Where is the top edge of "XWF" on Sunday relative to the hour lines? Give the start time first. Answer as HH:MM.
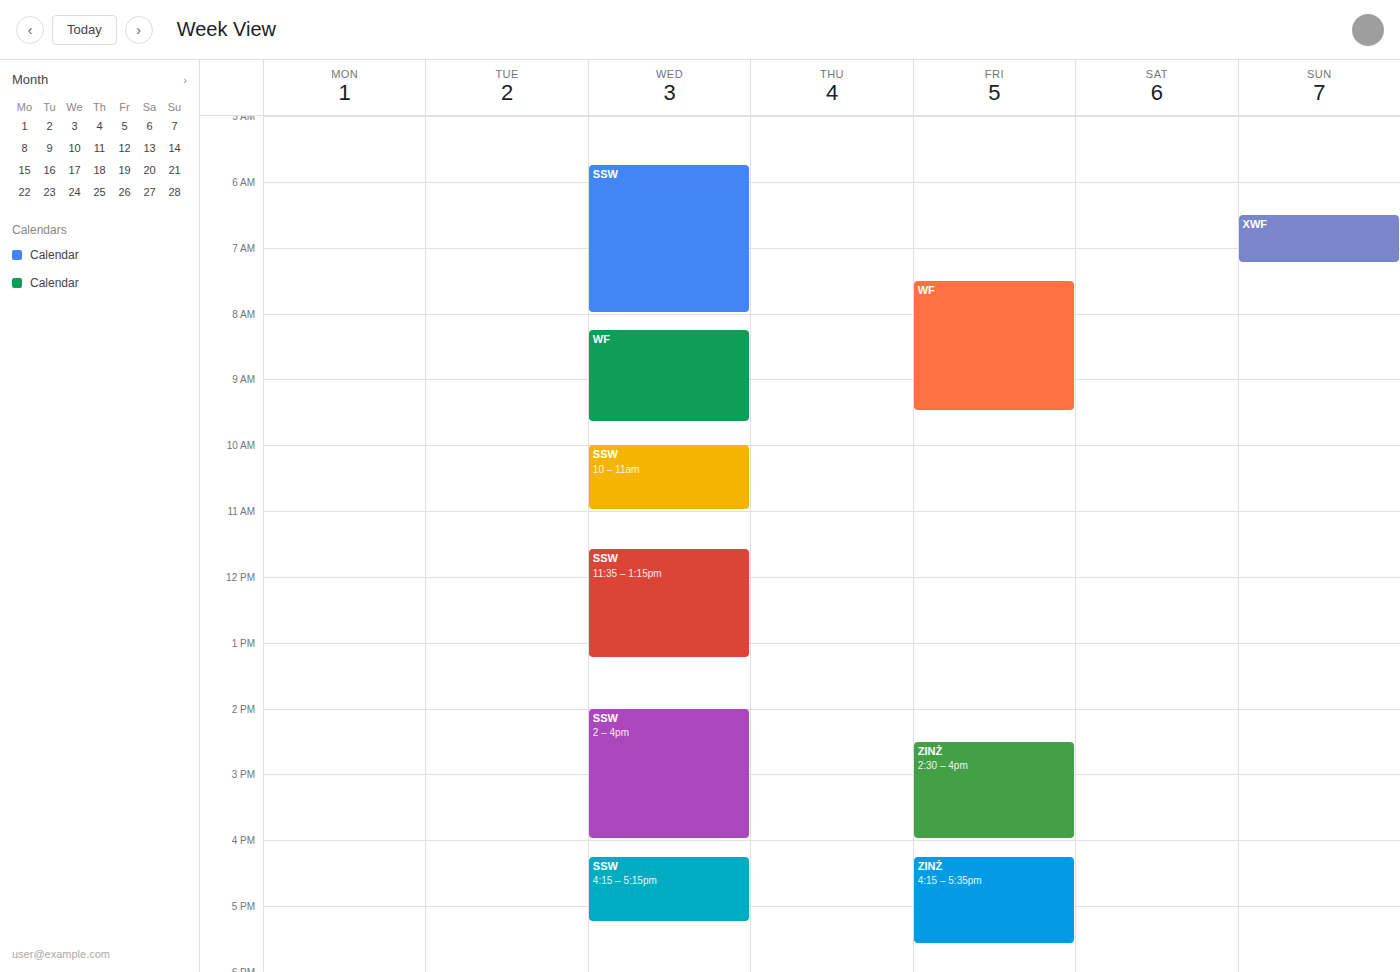
06:30 -- halfway between the 06:00 and 07:00 lines.